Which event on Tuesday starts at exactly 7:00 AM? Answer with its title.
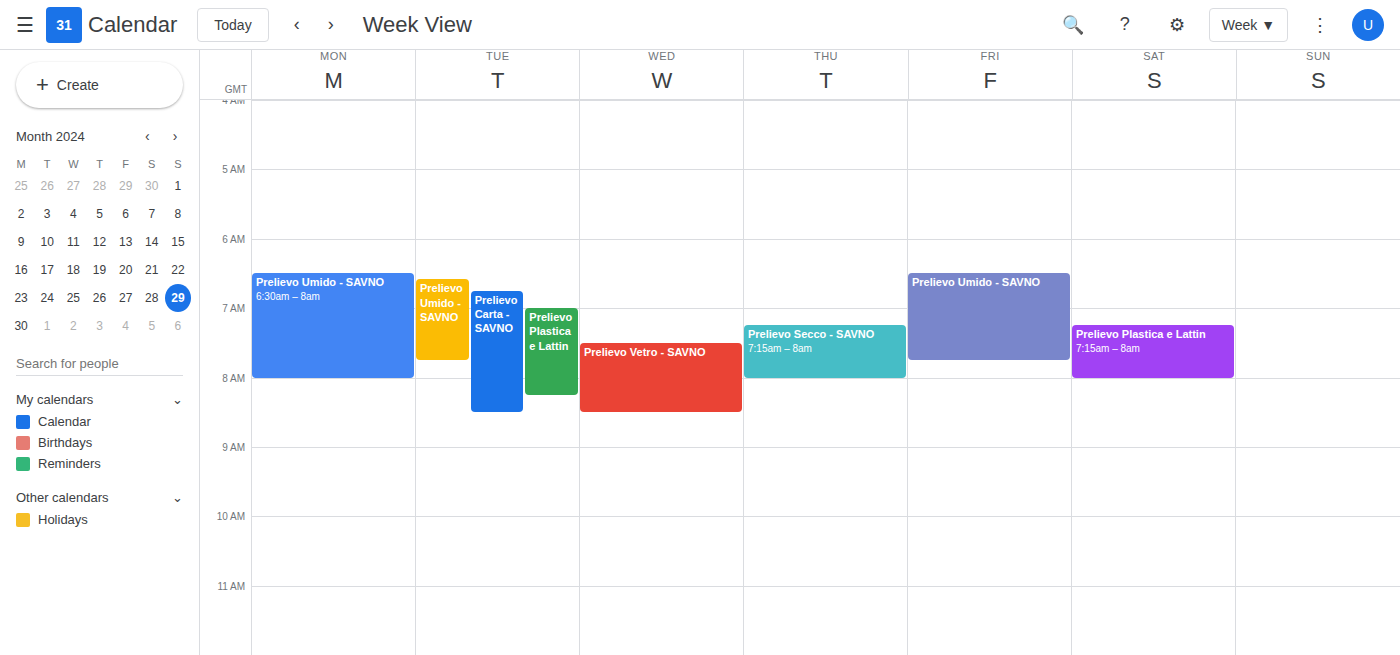
"Prelievo Plastica e Lattin"